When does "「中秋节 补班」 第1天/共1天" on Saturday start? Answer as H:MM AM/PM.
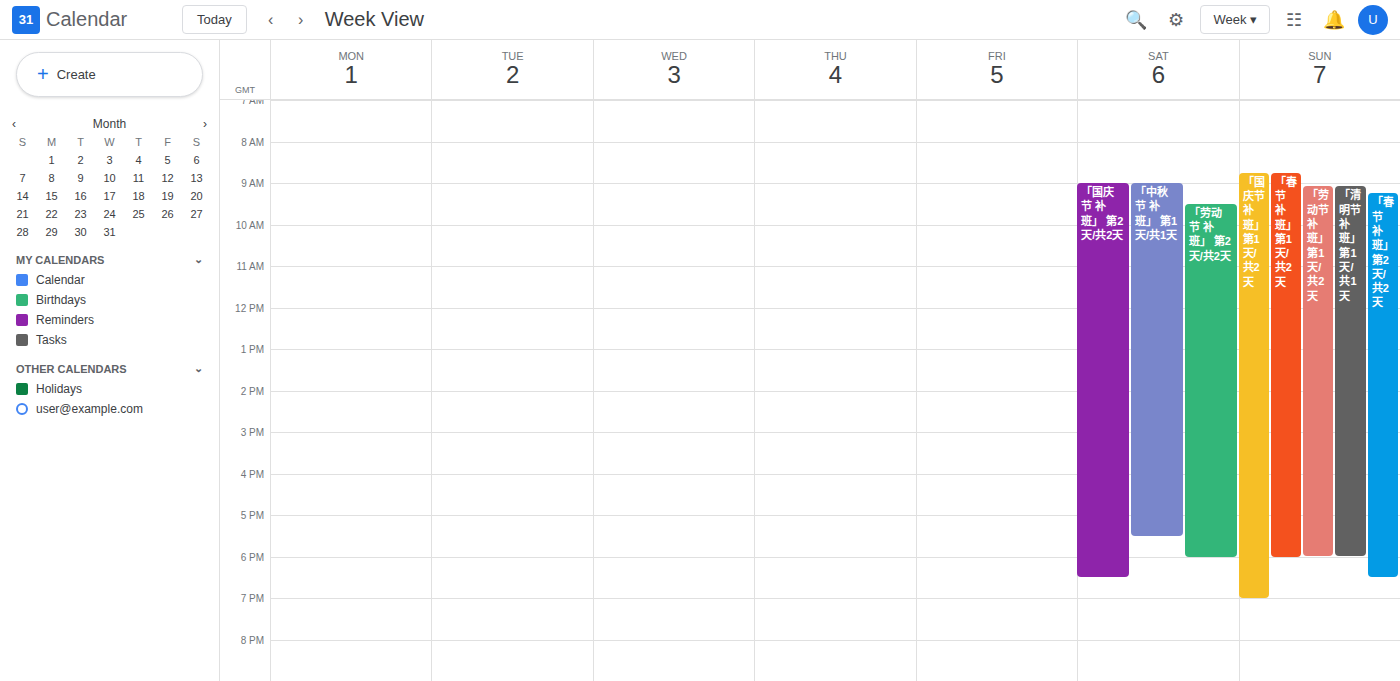
9:00 AM